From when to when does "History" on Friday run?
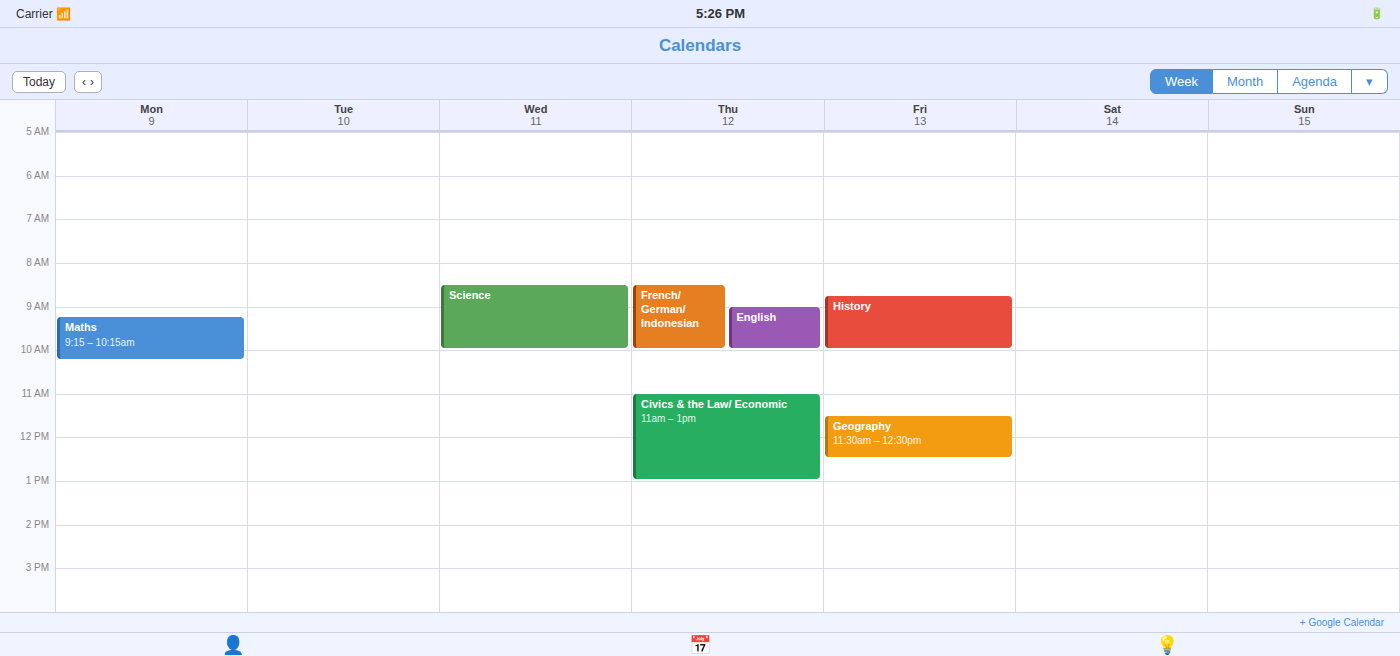
8:45 AM to 10:00 AM